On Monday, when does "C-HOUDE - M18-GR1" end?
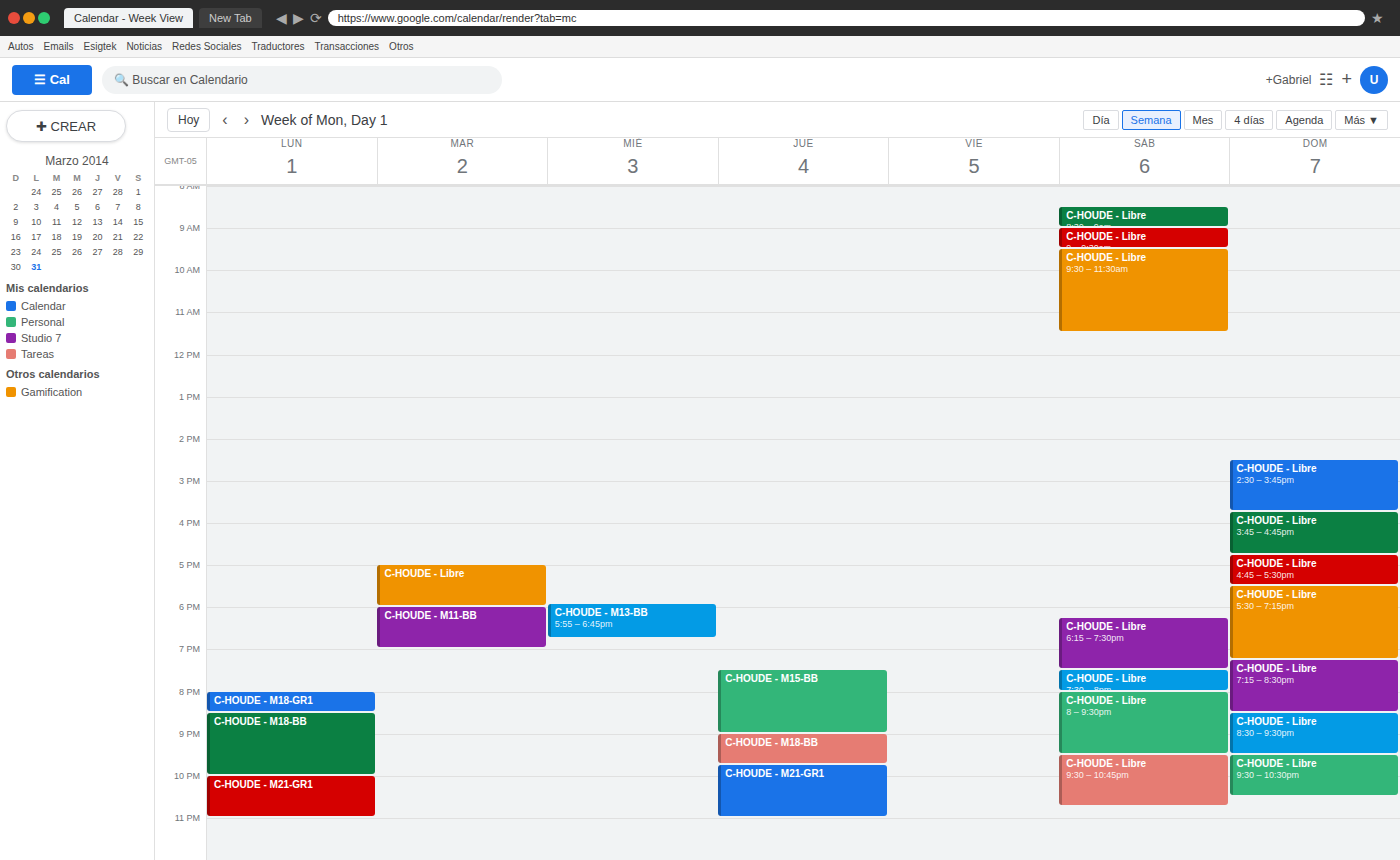
8:30 PM